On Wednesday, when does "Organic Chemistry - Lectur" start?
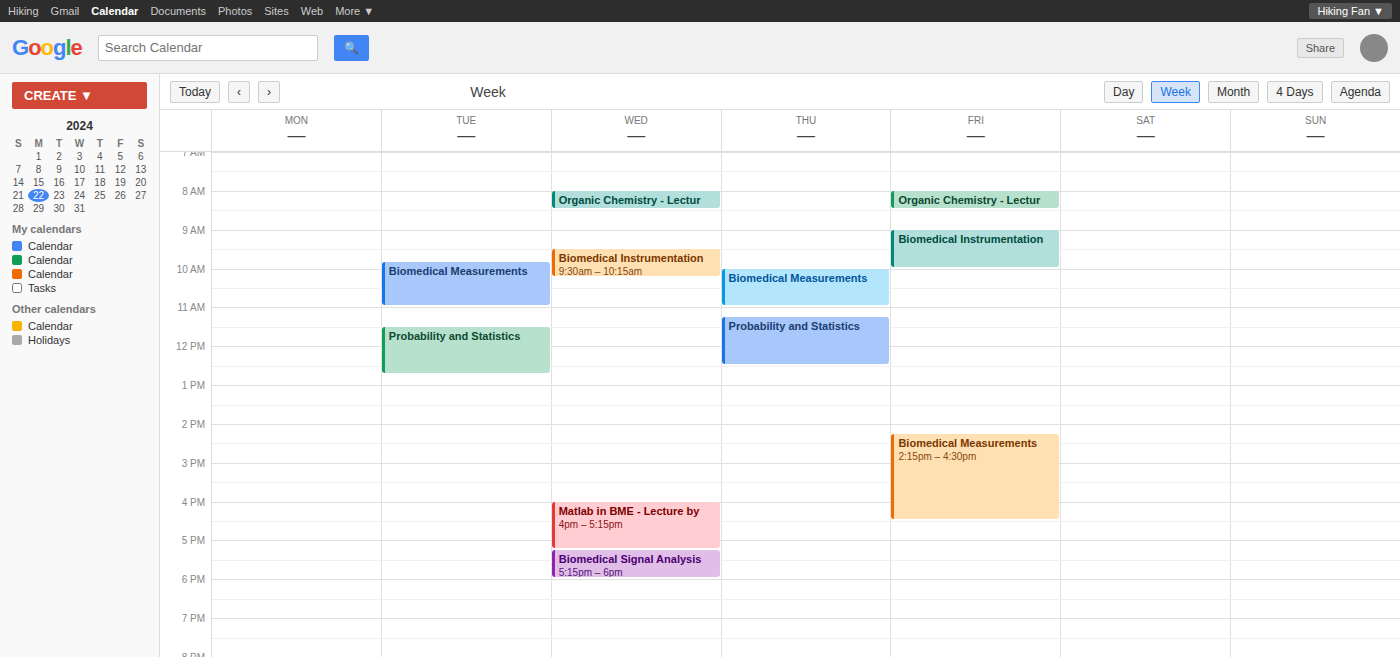
8:00 AM